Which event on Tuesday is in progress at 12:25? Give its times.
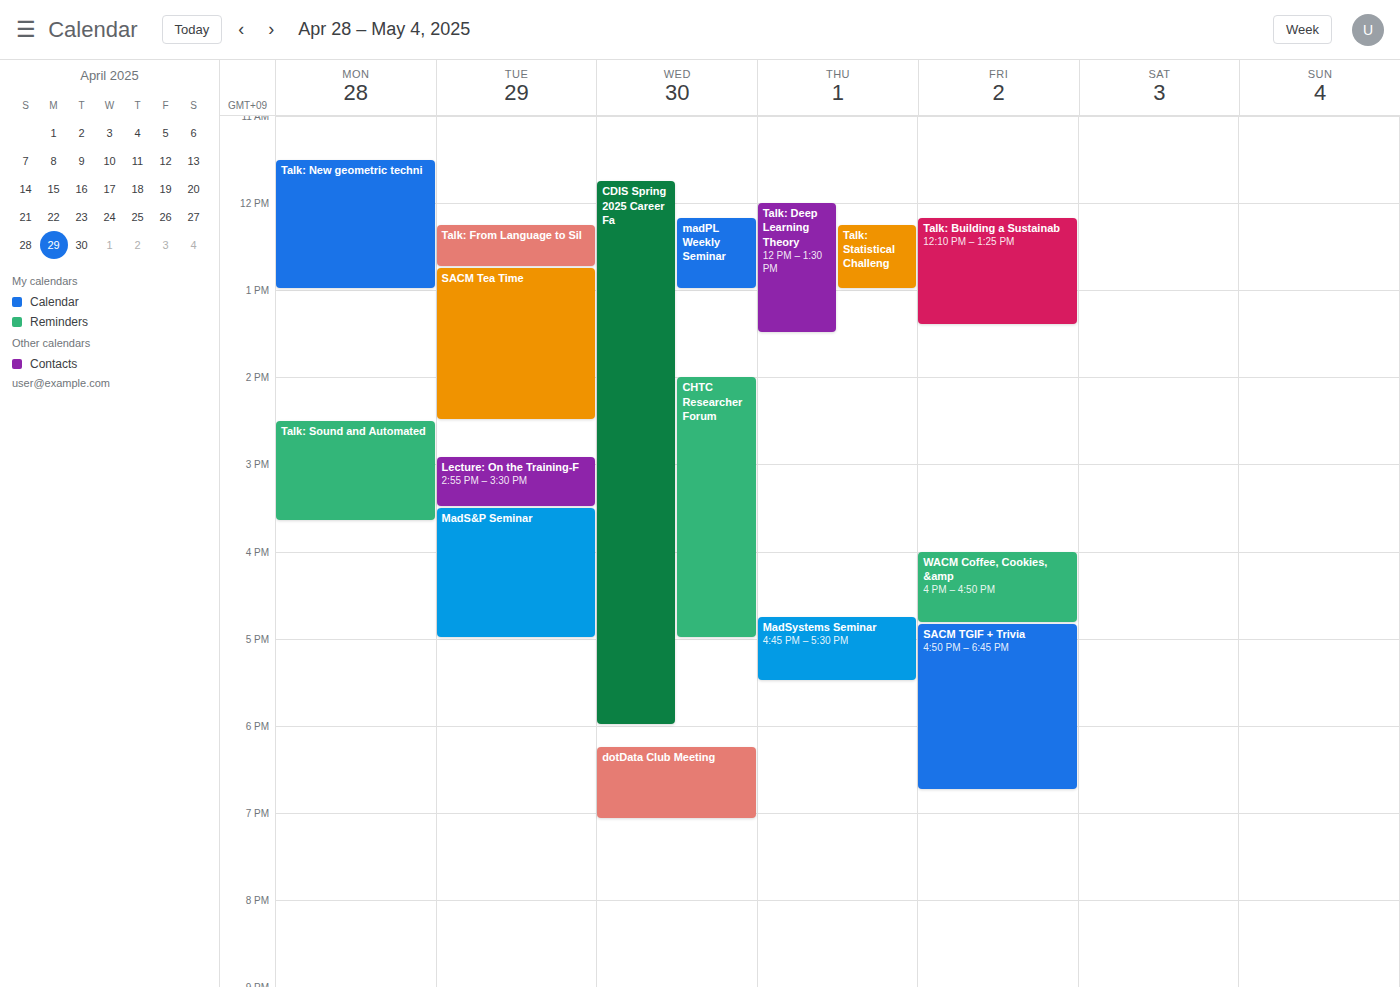
"Talk: From Language to Sil", 12:15 to 12:45